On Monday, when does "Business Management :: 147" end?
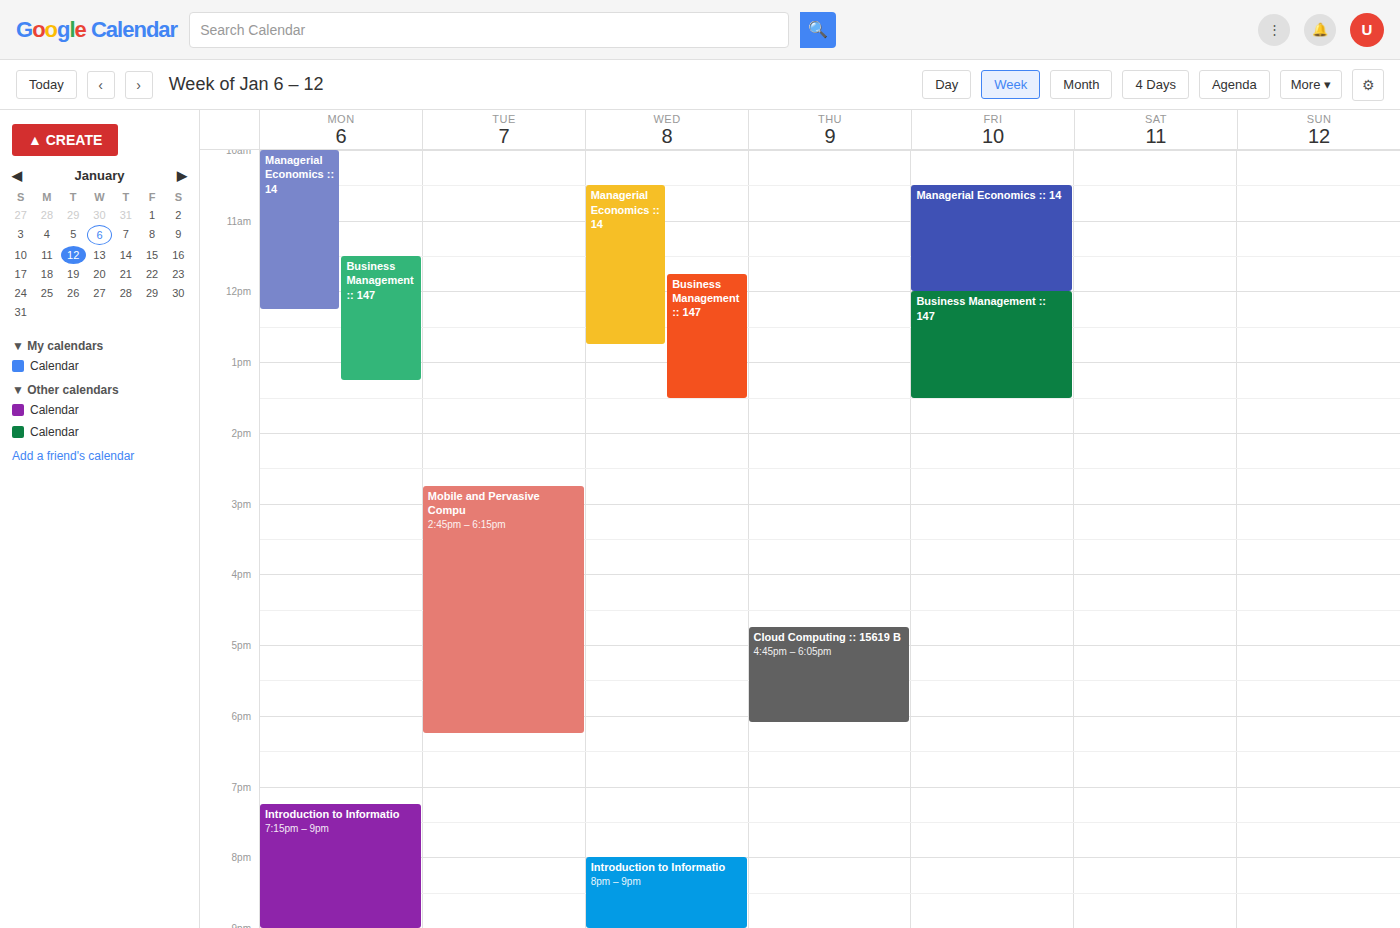
1:15 PM